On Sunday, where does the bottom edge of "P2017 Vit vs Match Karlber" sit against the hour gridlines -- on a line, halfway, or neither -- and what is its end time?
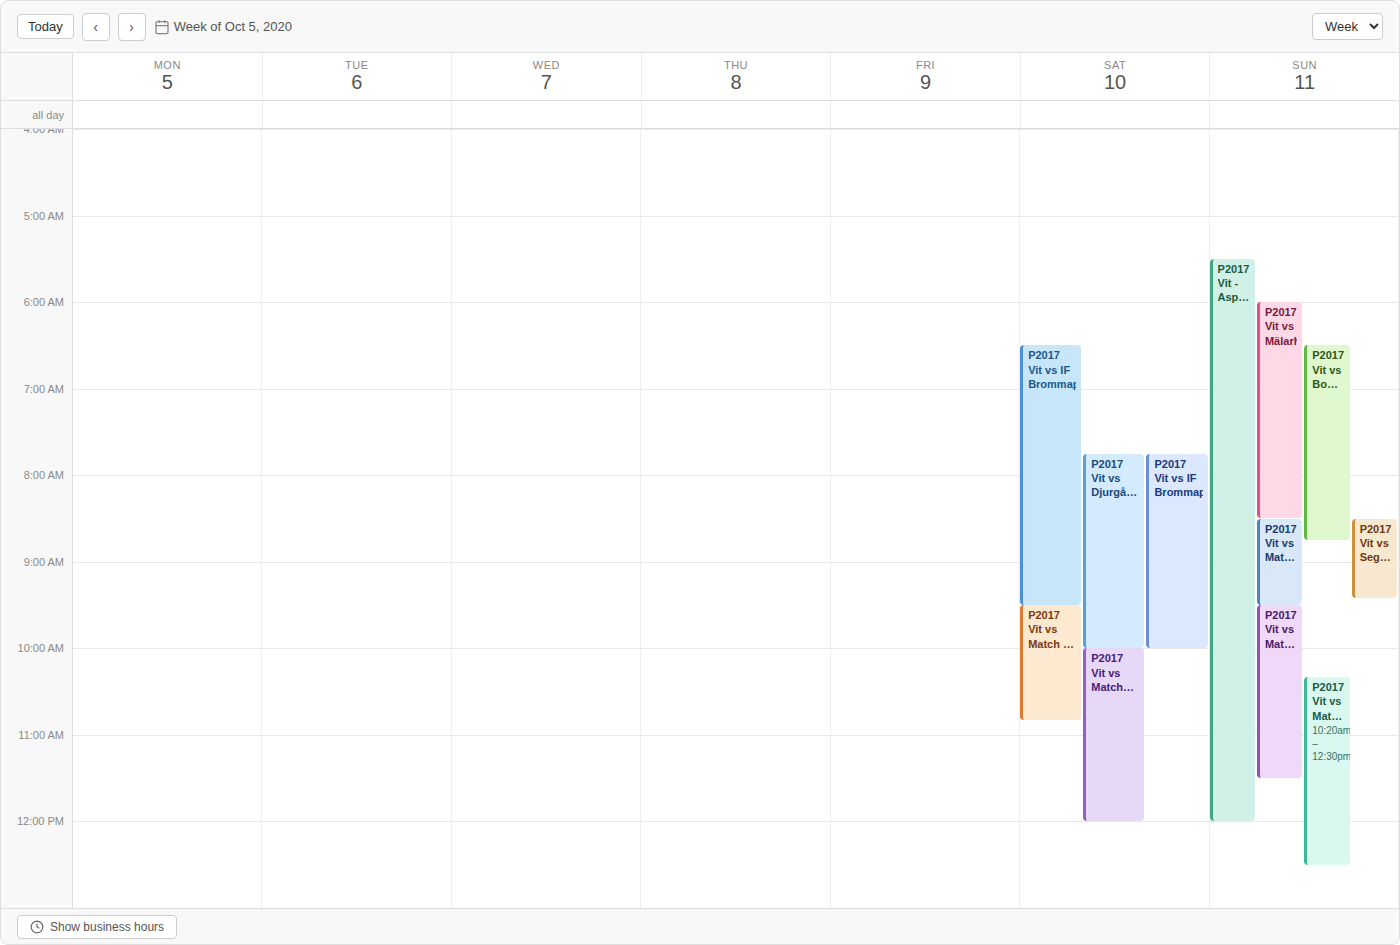
9:30 AM -- halfway between the 9 AM and 10 AM lines.